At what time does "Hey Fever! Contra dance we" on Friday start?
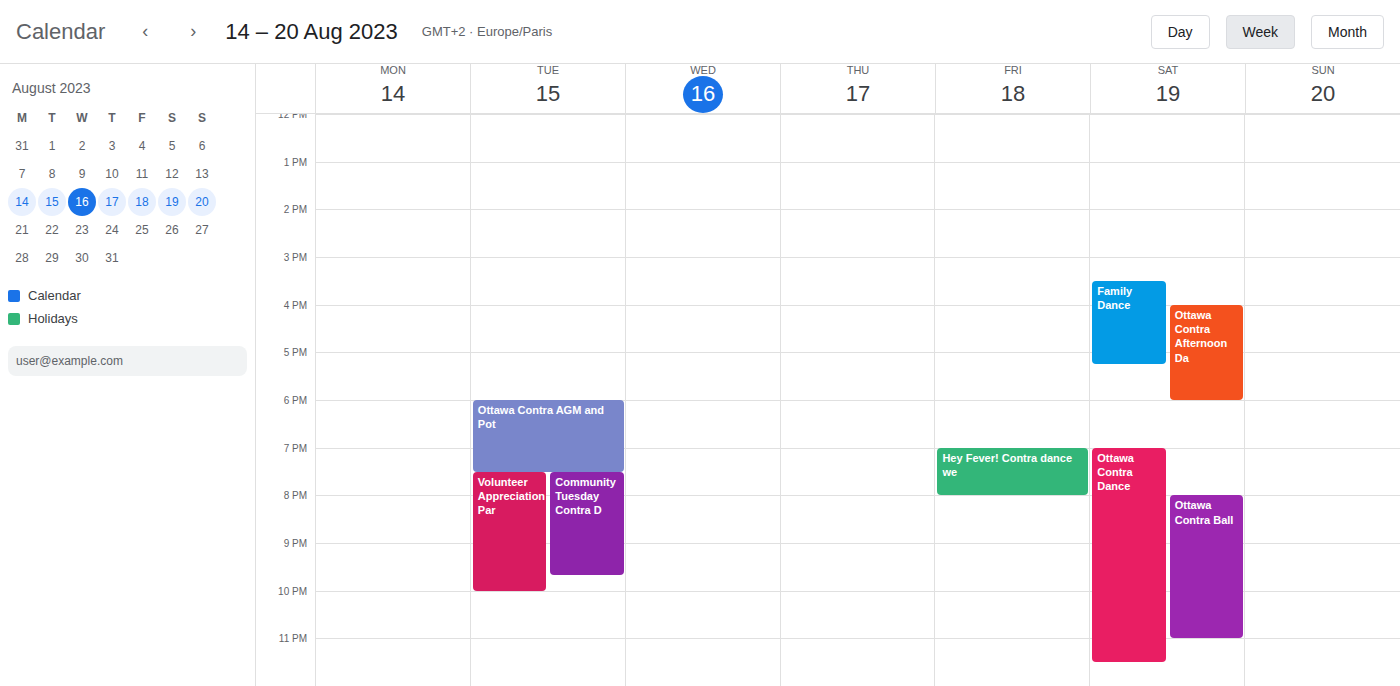
7:00 PM